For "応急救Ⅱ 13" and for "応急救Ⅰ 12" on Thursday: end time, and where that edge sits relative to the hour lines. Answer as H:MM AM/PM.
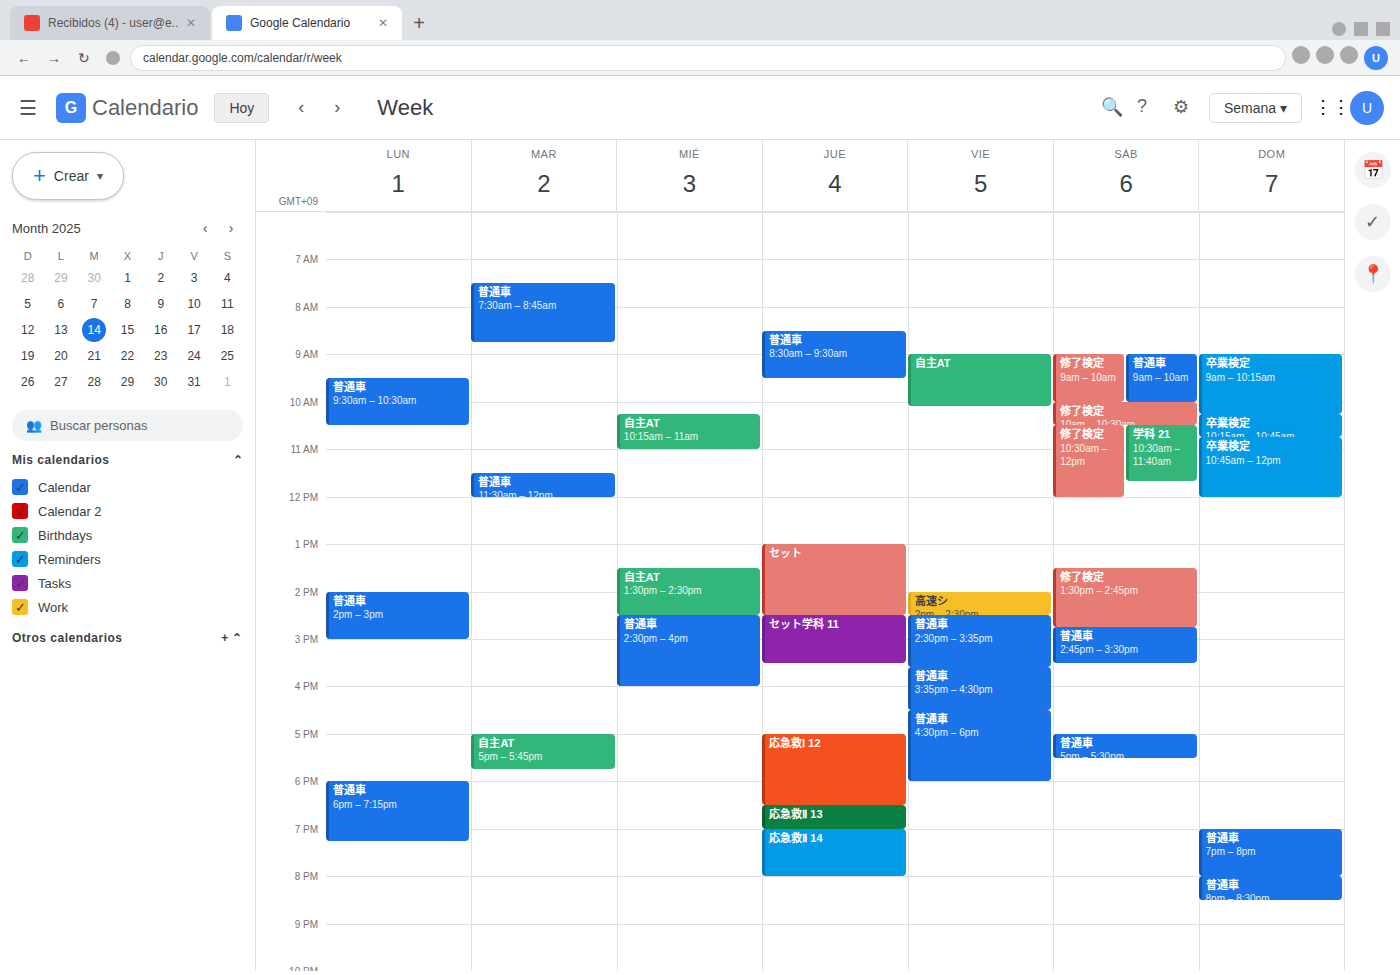
"応急救Ⅱ 13": 7:00 PM, exactly on the 7 PM line. "応急救Ⅰ 12": 6:30 PM, halfway between the 6 PM and 7 PM lines.